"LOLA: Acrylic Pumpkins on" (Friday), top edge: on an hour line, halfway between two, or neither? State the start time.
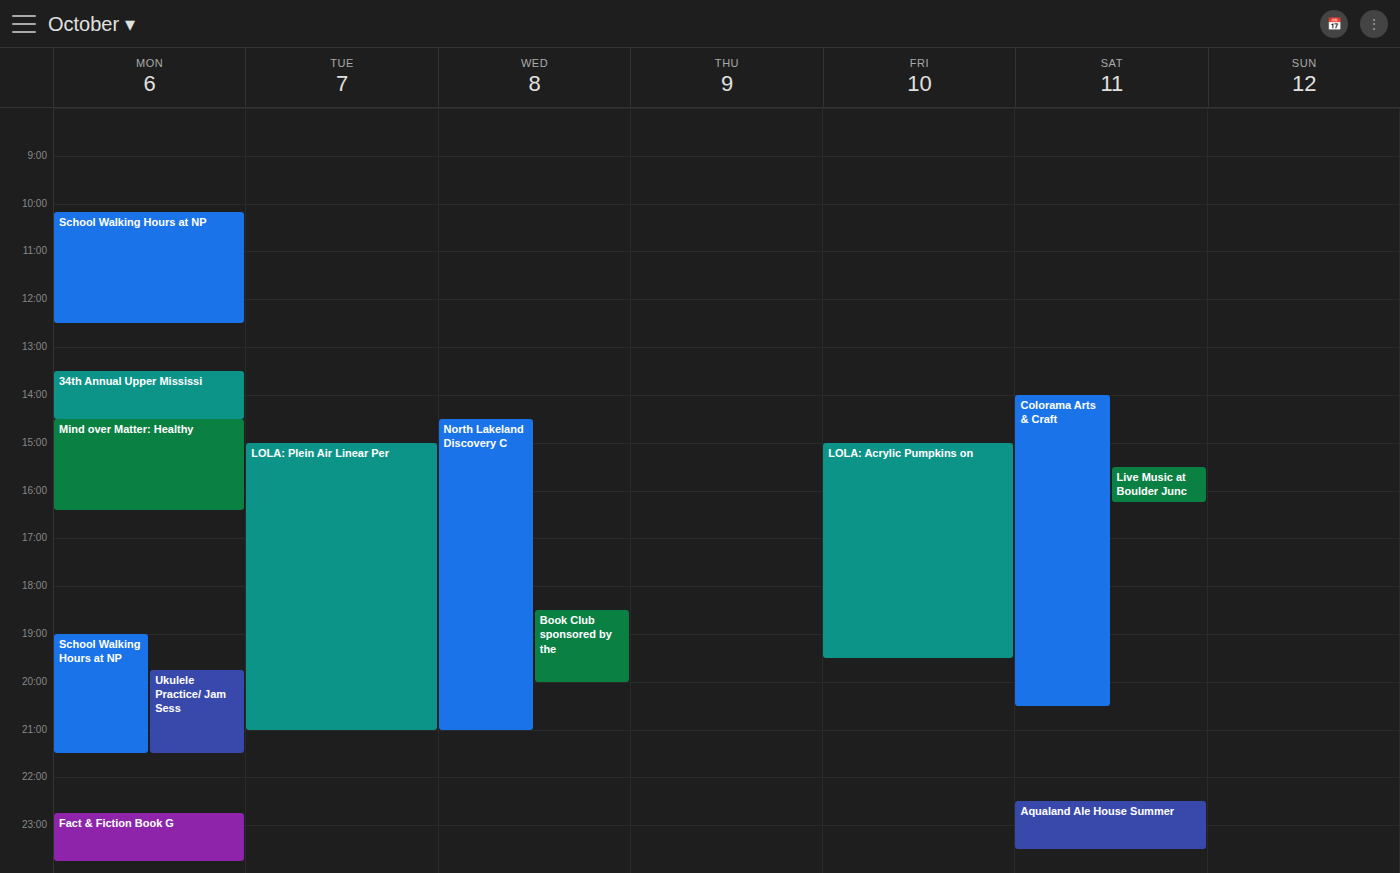
3:00 PM -- exactly on the 3 PM line.